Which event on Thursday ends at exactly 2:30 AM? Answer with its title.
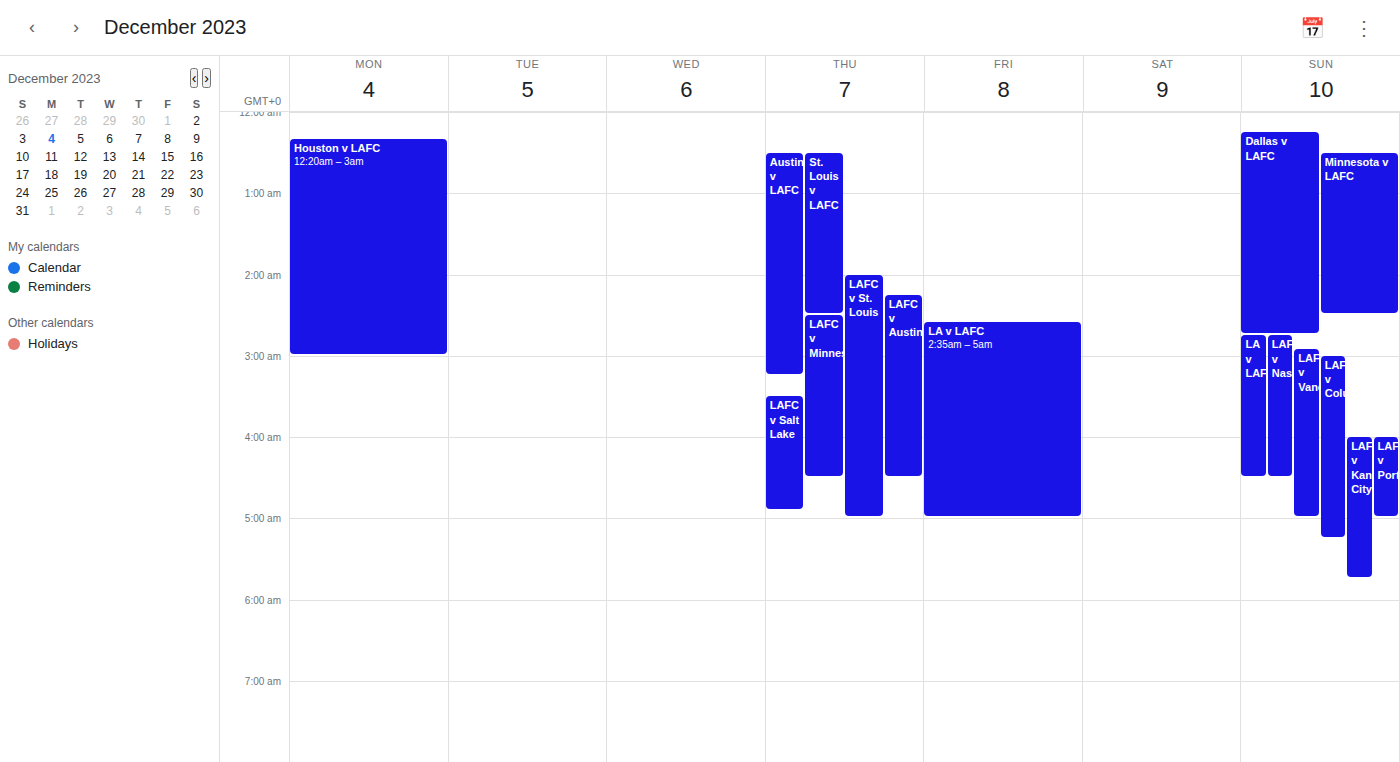
"St. Louis v LAFC"